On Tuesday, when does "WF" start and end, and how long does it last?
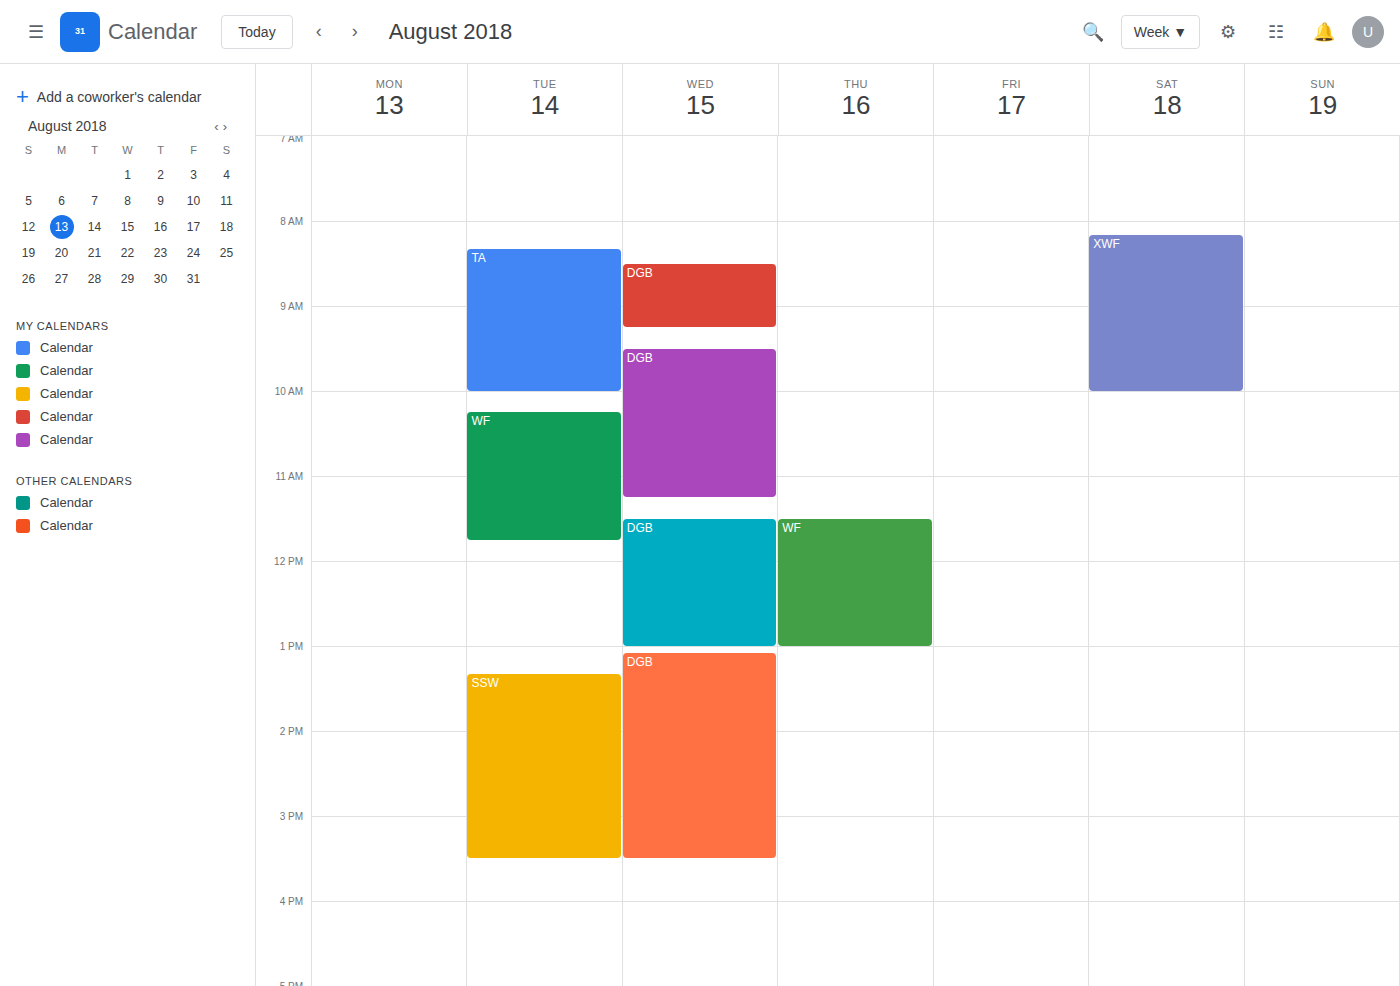
10:15 AM to 11:45 AM, 1 hour 30 minutes